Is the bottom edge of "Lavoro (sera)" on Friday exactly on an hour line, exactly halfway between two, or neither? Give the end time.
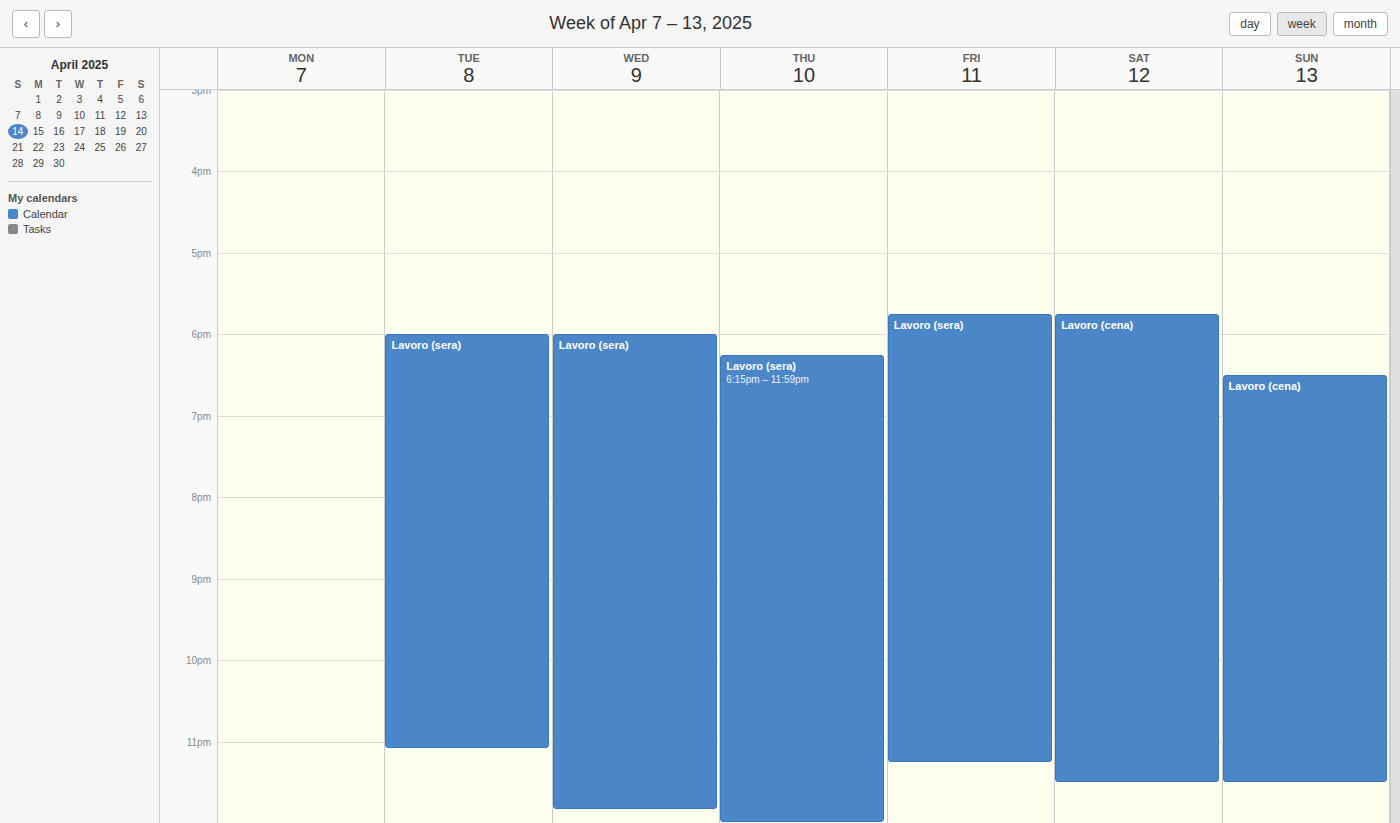
23:15 -- neither: a quarter of the way from the 23:00 line to the 24:00 line.